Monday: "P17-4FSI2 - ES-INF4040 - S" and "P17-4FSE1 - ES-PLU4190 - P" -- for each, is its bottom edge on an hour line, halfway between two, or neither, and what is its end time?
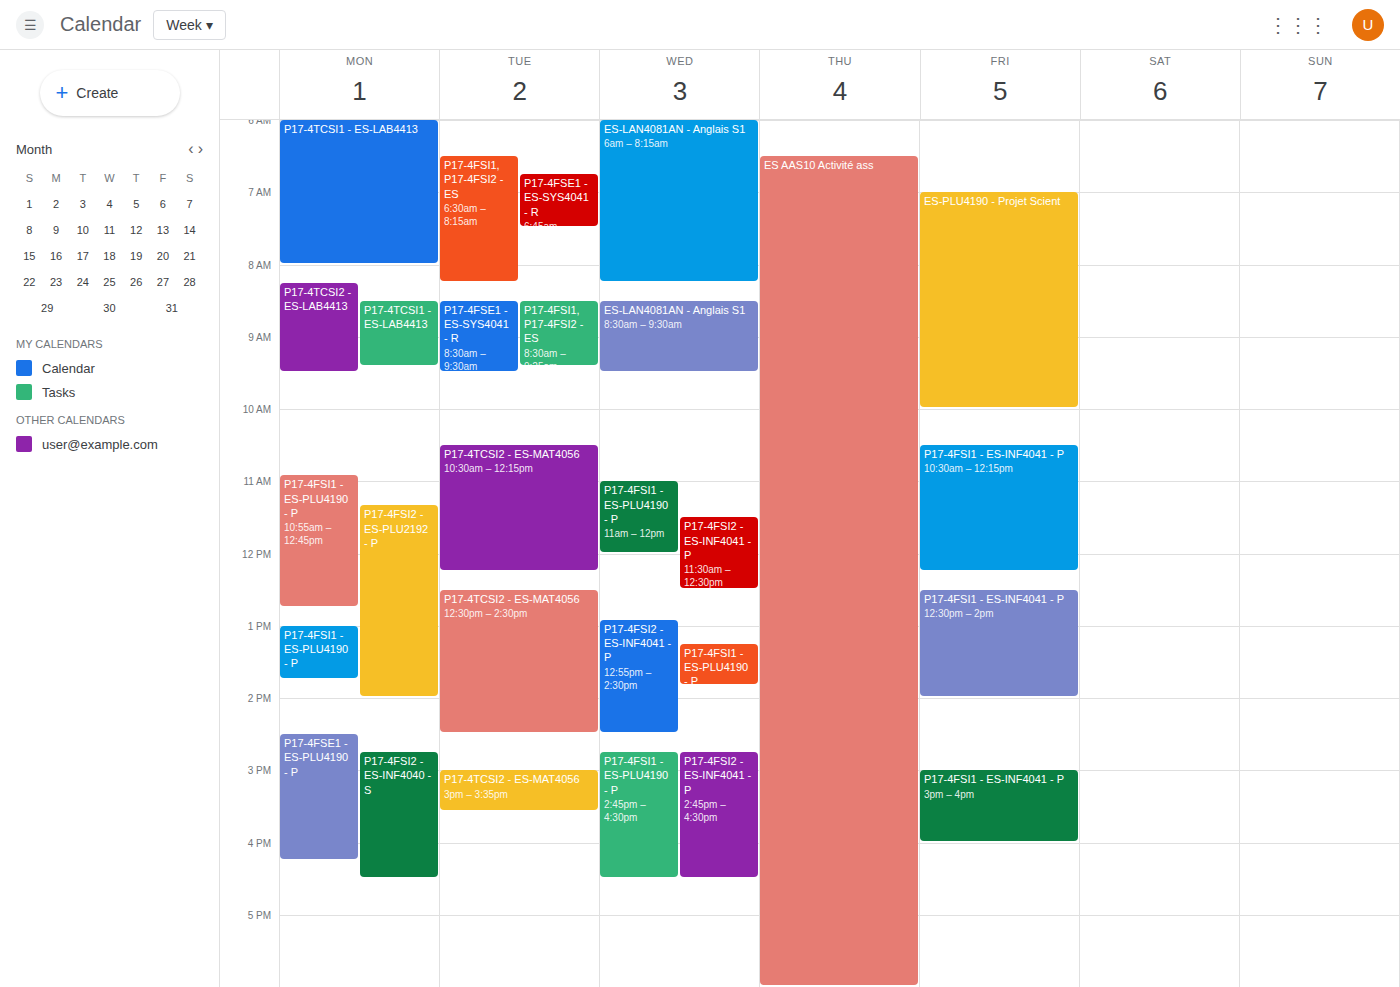
"P17-4FSI2 - ES-INF4040 - S": 4:30 PM, halfway between the 4 PM and 5 PM lines. "P17-4FSE1 - ES-PLU4190 - P": 4:15 PM, neither: a quarter of the way from the 4 PM line to the 5 PM line.